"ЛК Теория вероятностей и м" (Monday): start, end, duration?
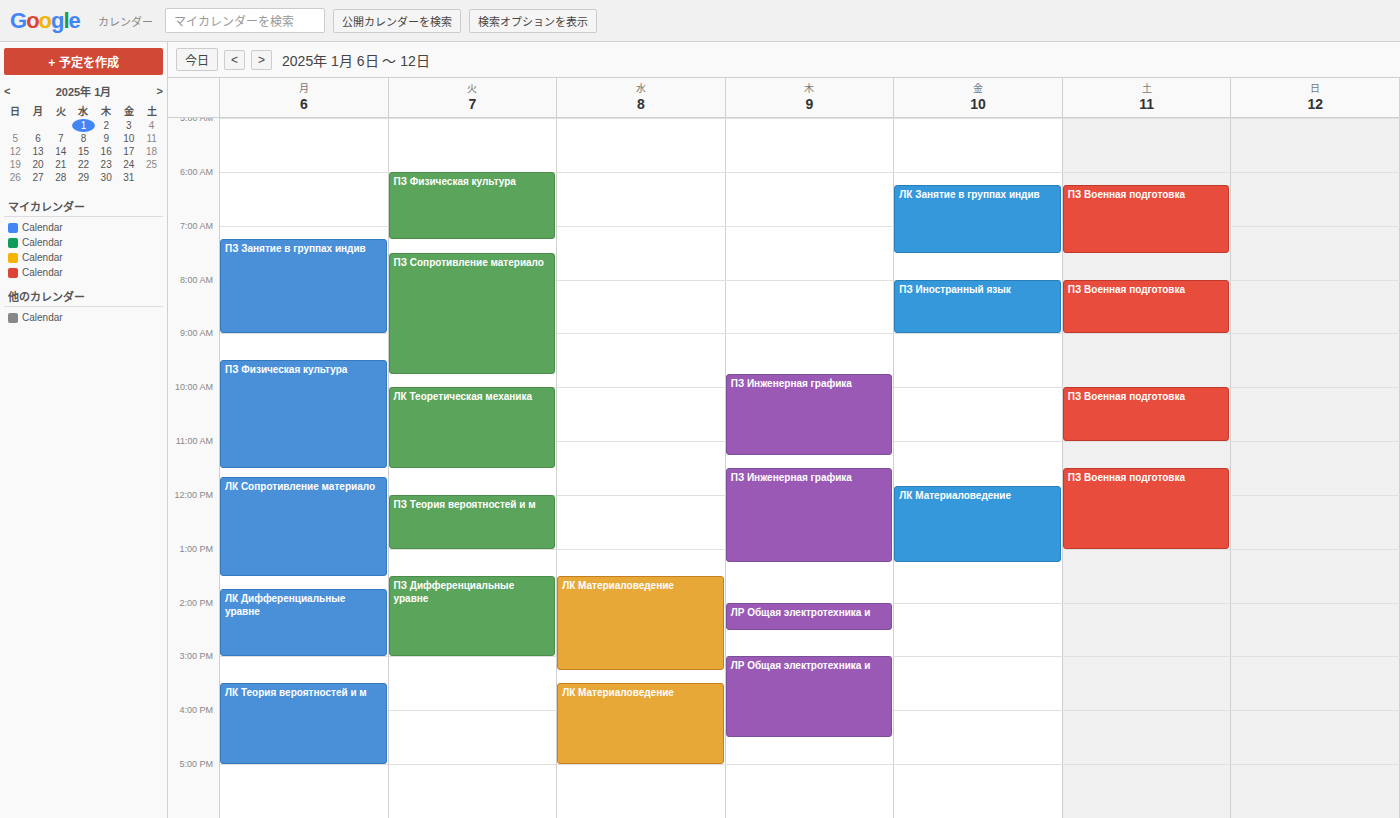
3:30 PM to 5:00 PM, 1 hour 30 minutes